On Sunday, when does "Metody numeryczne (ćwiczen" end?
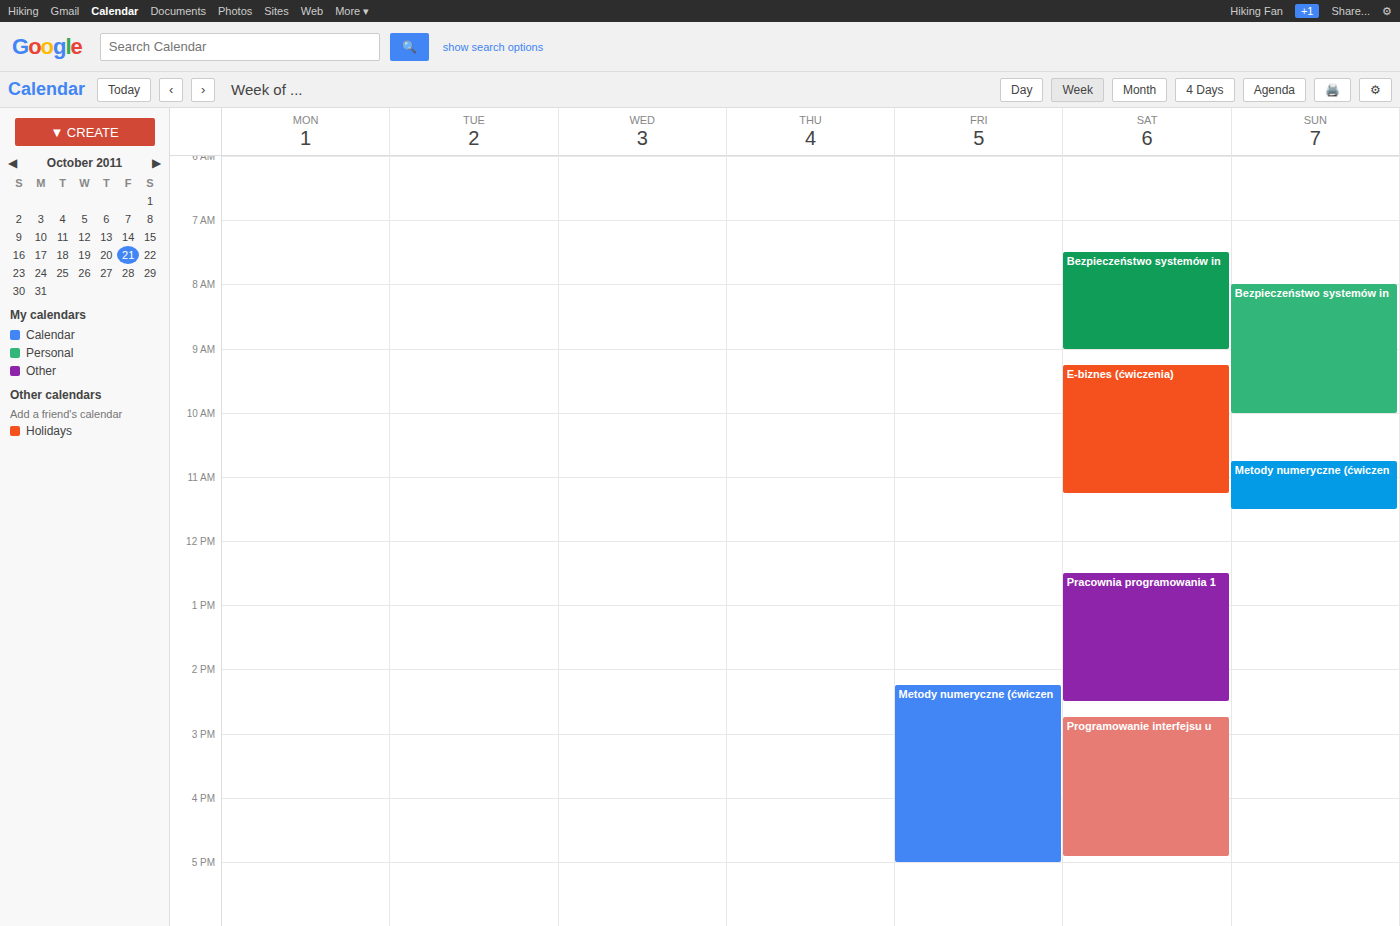
11:30 AM